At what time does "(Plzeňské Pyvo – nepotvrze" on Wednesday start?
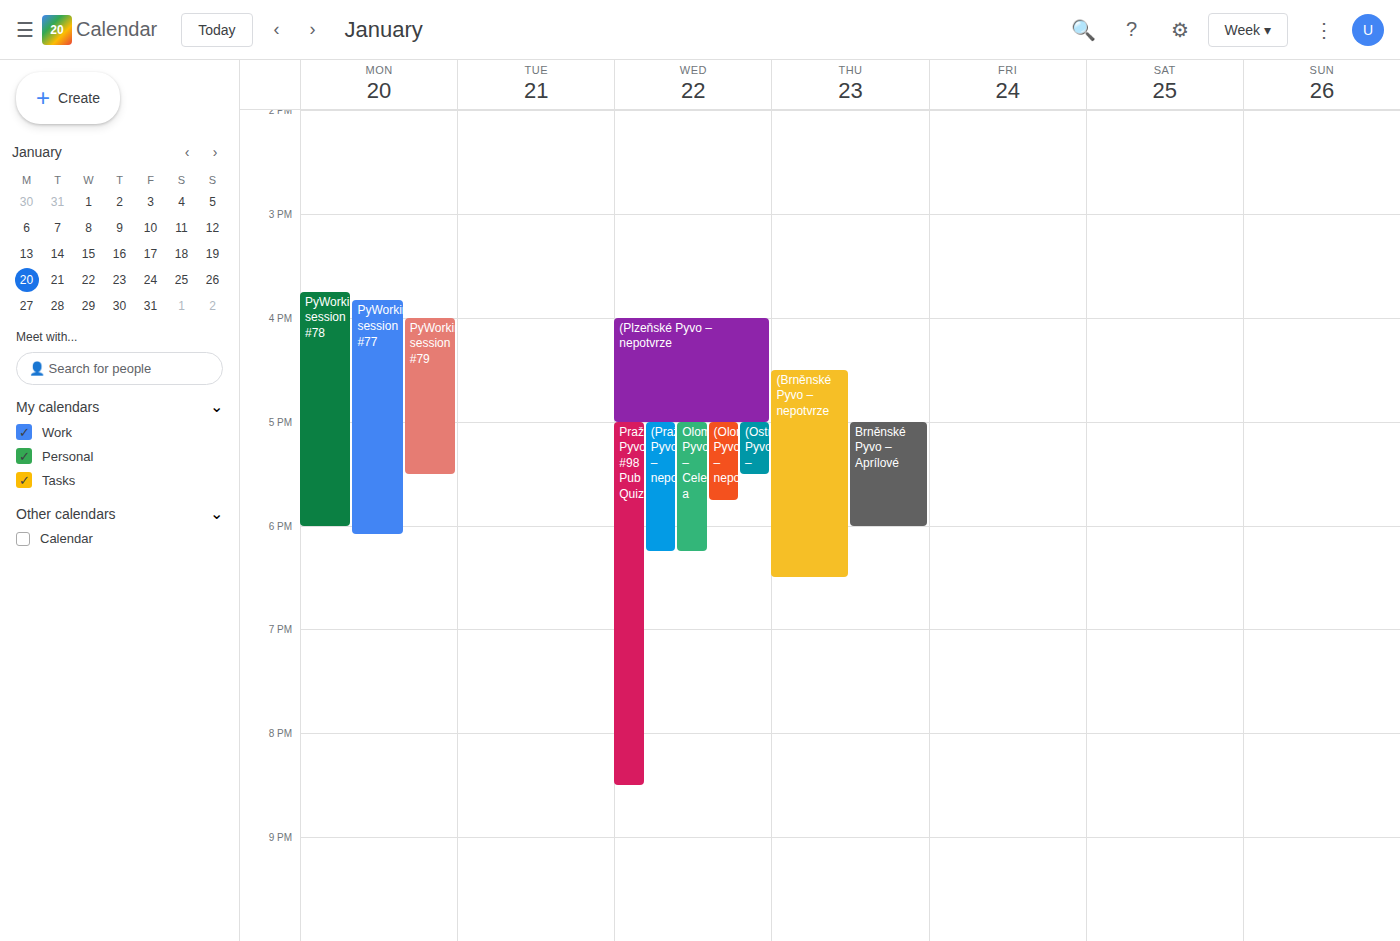
4:00 PM